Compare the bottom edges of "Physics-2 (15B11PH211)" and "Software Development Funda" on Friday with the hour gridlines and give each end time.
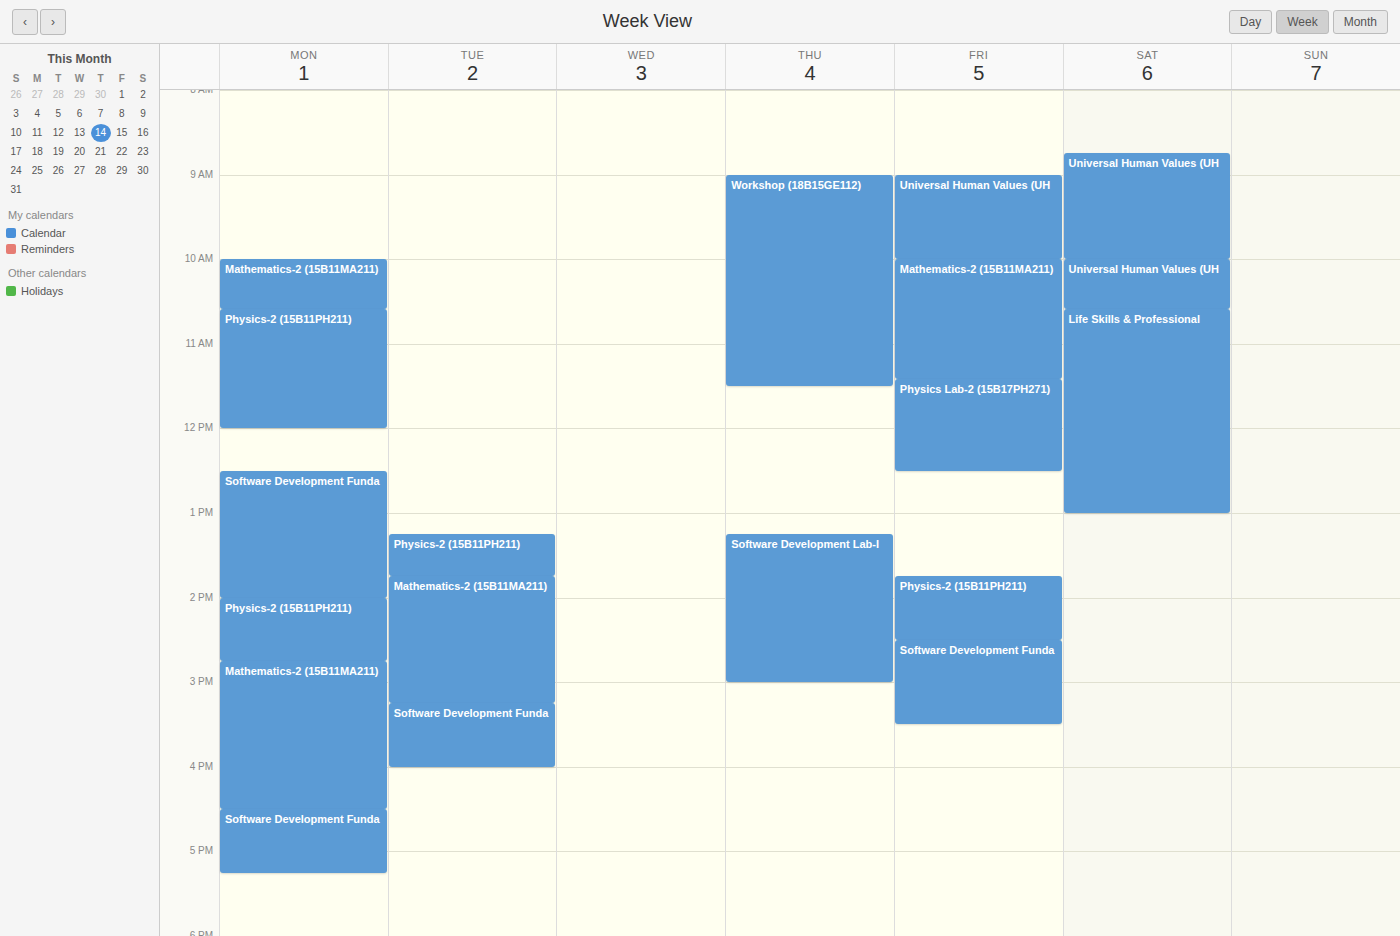
"Physics-2 (15B11PH211)": 2:30 PM, halfway between the 2 PM and 3 PM lines. "Software Development Funda": 3:30 PM, halfway between the 3 PM and 4 PM lines.